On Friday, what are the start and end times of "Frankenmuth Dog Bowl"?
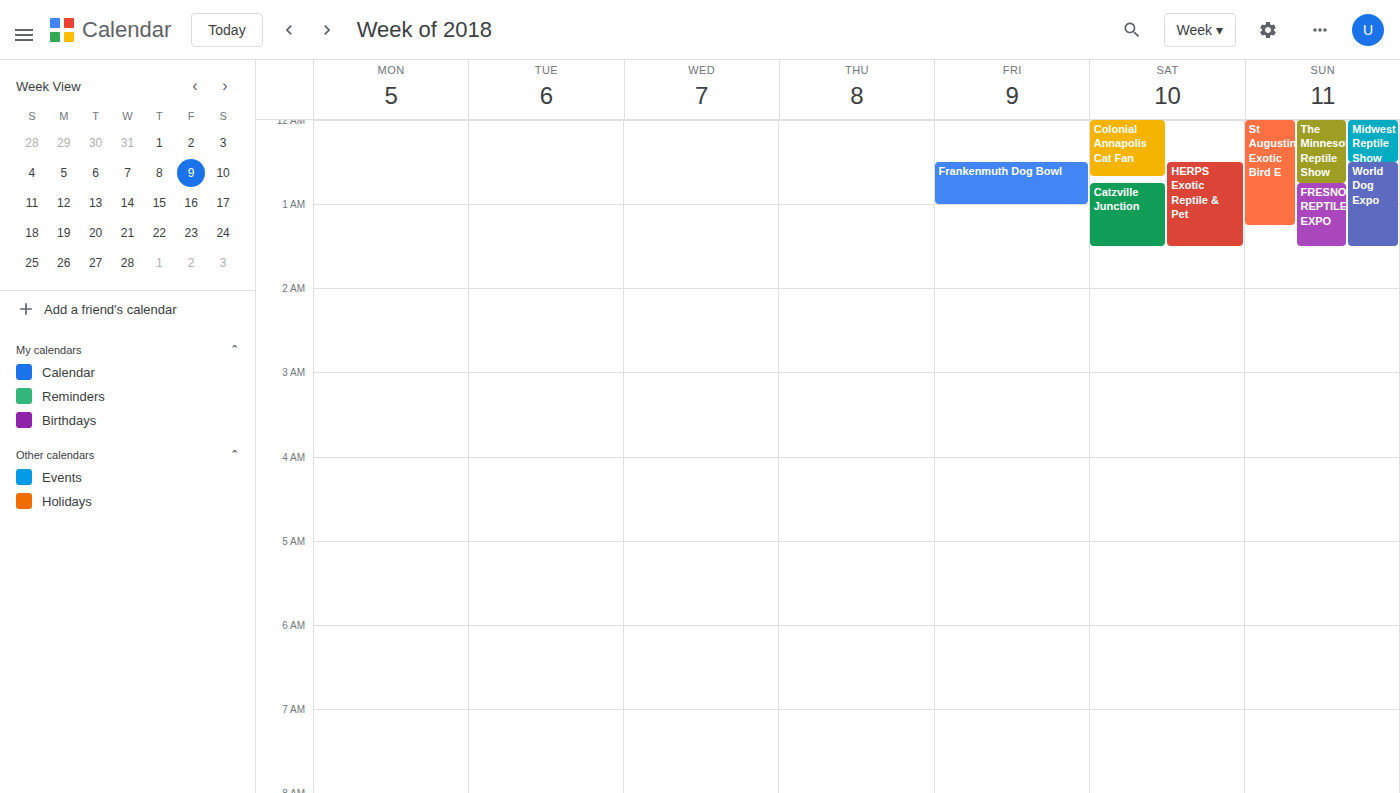
12:30 AM to 1:00 AM